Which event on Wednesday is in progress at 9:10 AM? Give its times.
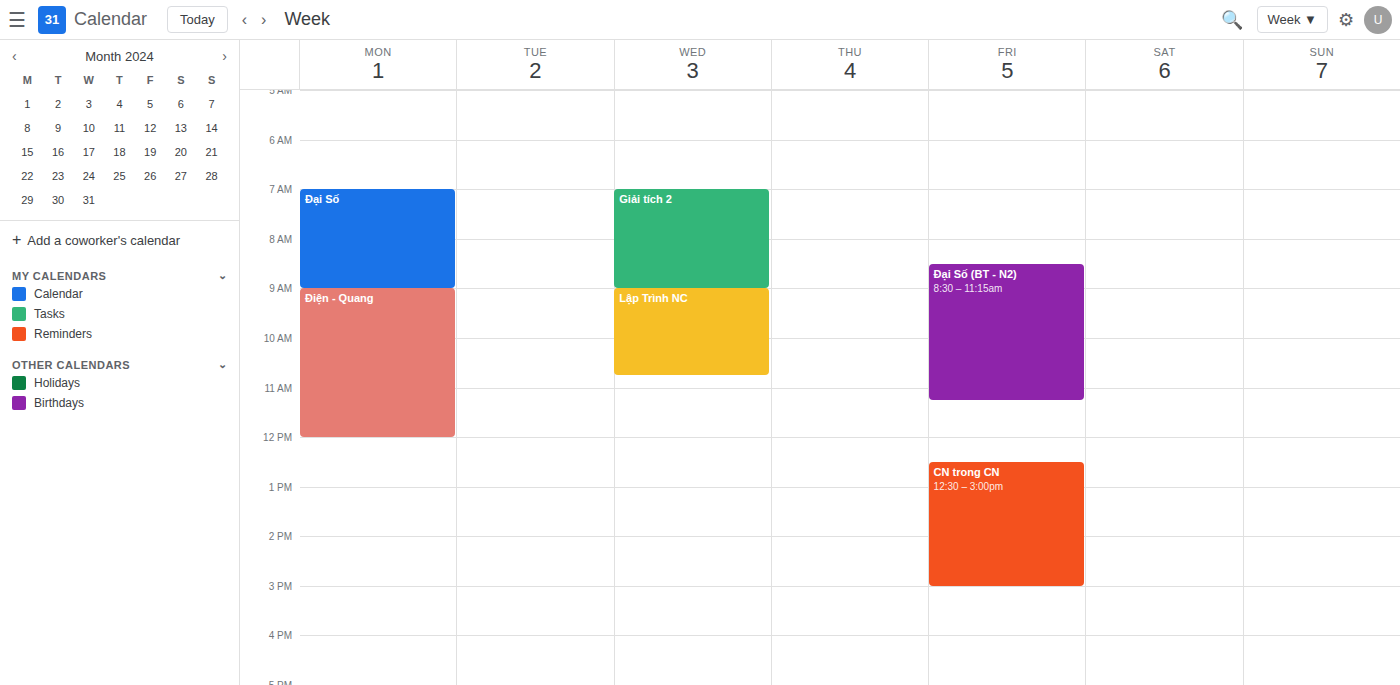
"Lập Trình NC", 9:00 AM to 10:45 AM